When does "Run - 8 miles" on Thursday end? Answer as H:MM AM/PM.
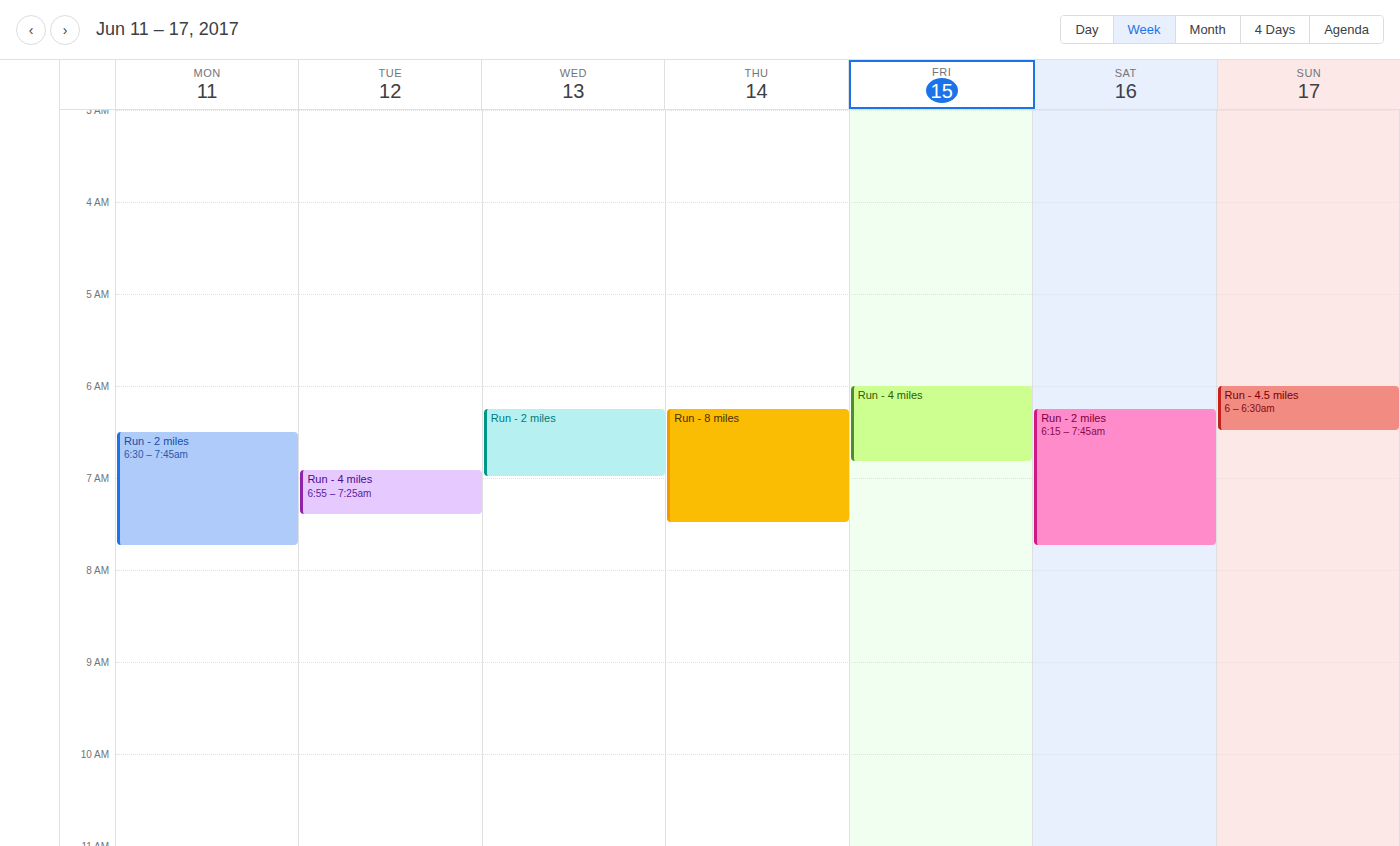
7:30 AM